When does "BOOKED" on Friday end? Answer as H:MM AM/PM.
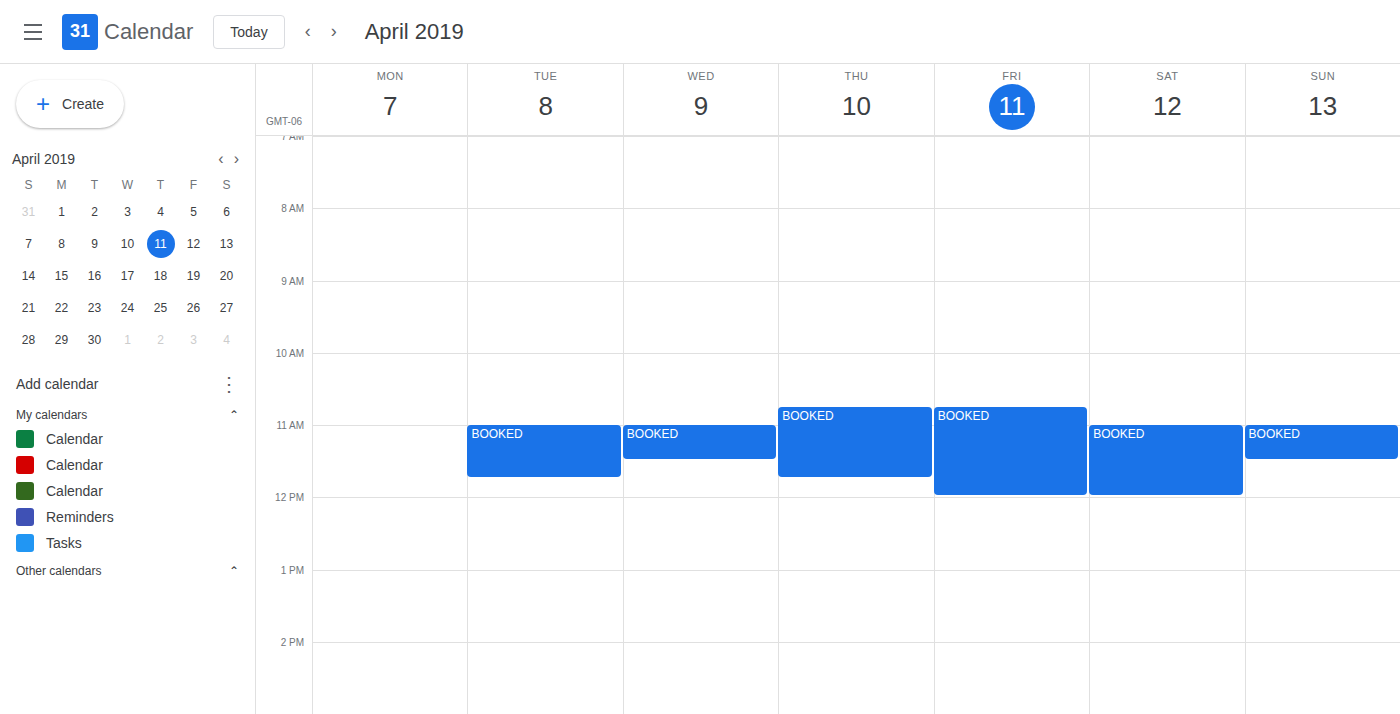
12:00 PM